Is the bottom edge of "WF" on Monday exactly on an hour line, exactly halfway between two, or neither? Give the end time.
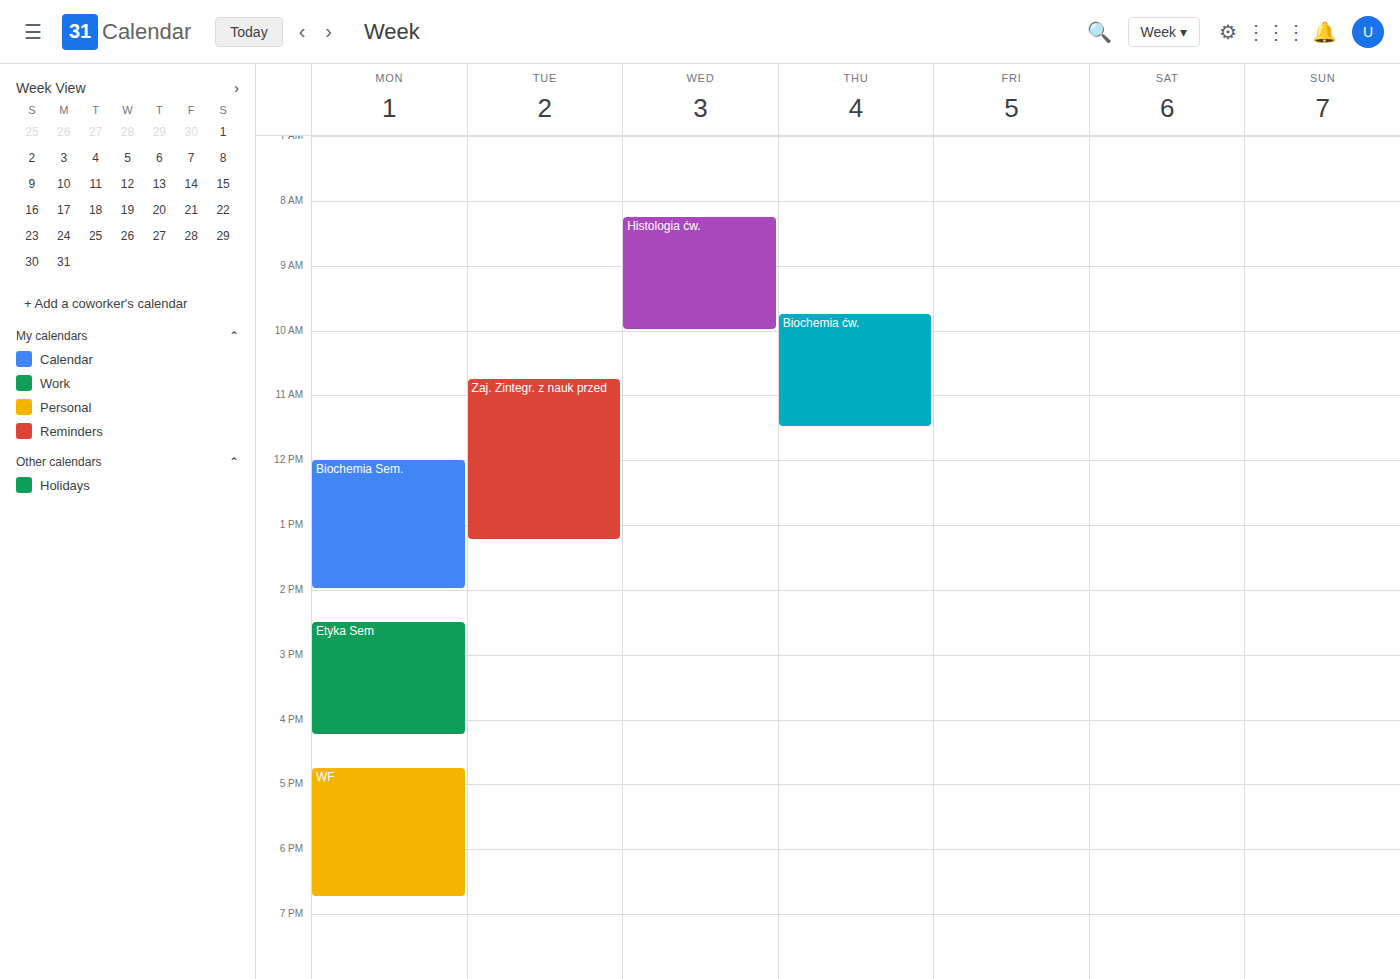
18:45 -- neither: three quarters of the way from the 18:00 line to the 19:00 line.